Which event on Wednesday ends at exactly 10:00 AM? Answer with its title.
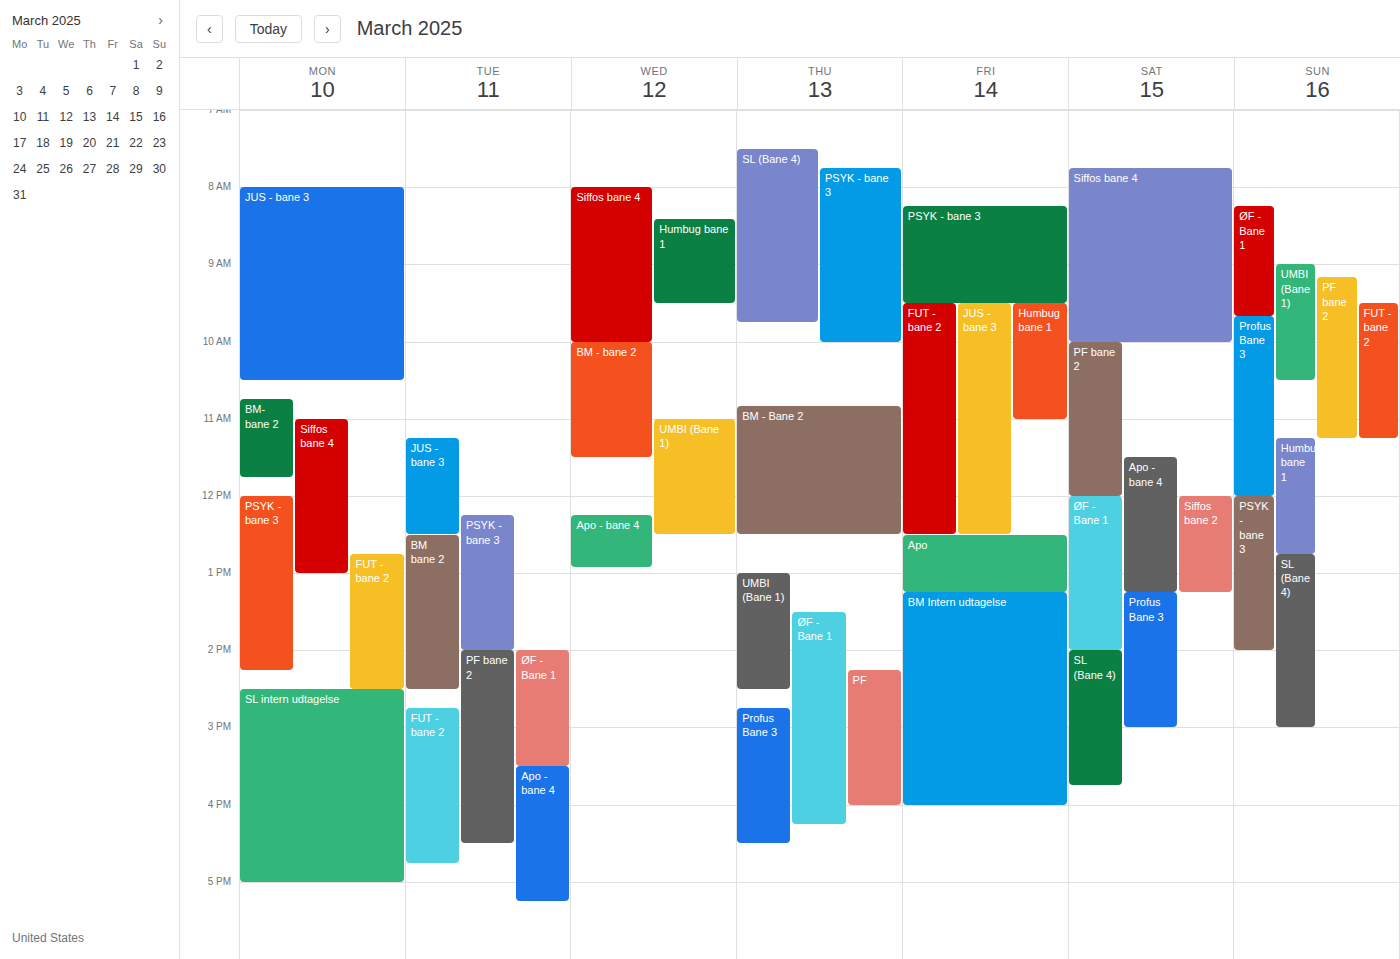
"Siffos bane 4"